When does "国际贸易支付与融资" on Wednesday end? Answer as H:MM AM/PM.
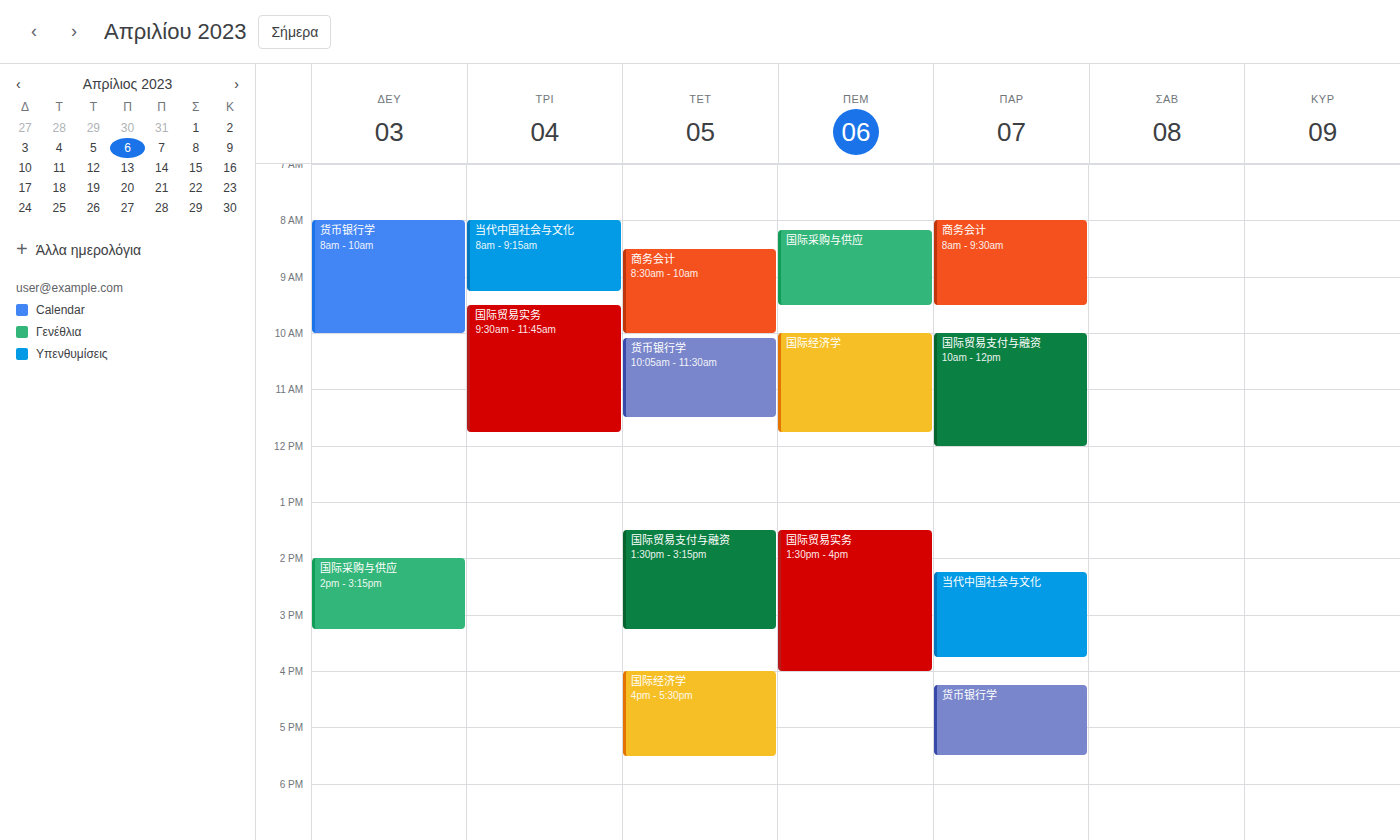
3:15 PM